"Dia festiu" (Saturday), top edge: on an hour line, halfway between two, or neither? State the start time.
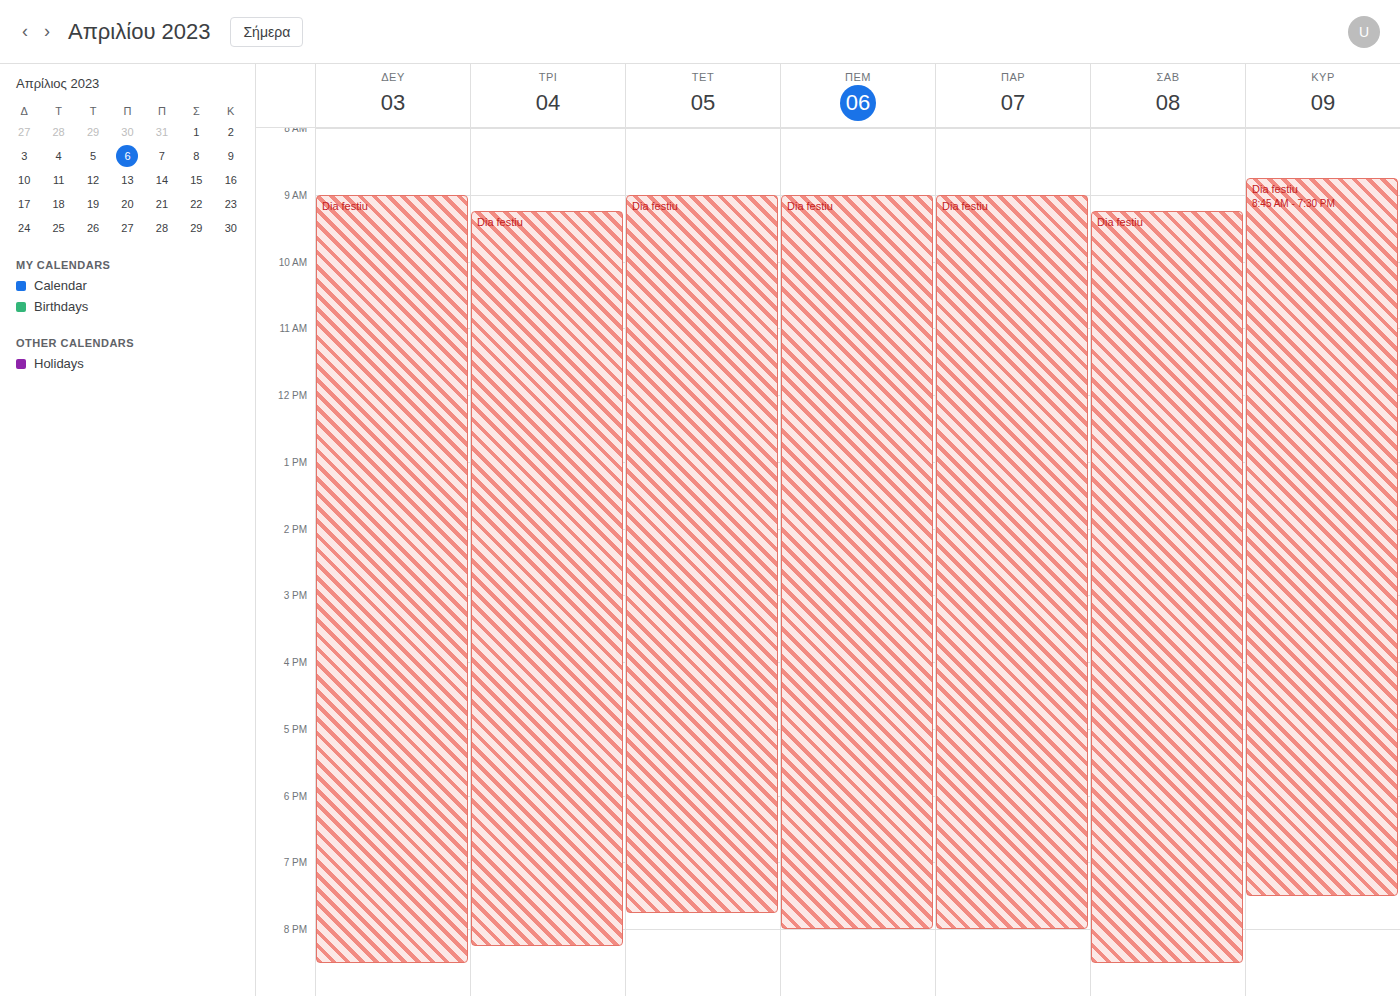
9:15 AM -- neither: a quarter of the way from the 9 AM line to the 10 AM line.